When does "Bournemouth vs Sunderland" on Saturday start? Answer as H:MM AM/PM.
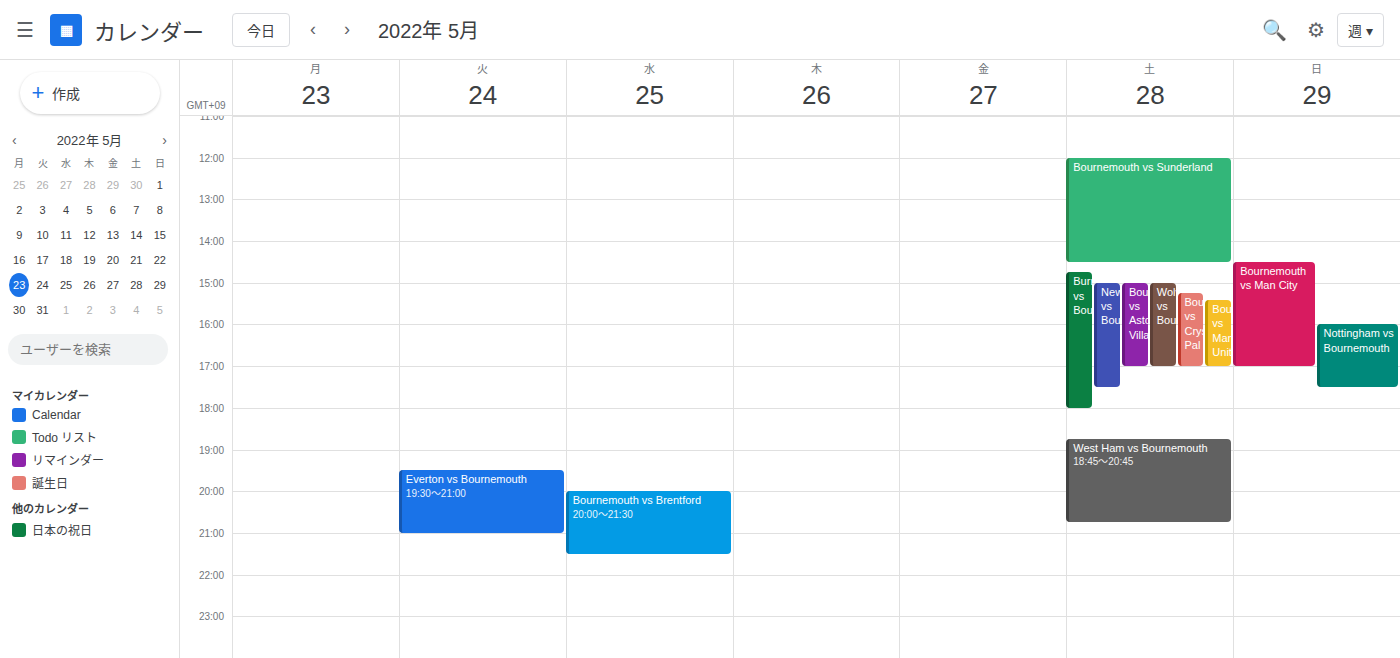
12:00 PM